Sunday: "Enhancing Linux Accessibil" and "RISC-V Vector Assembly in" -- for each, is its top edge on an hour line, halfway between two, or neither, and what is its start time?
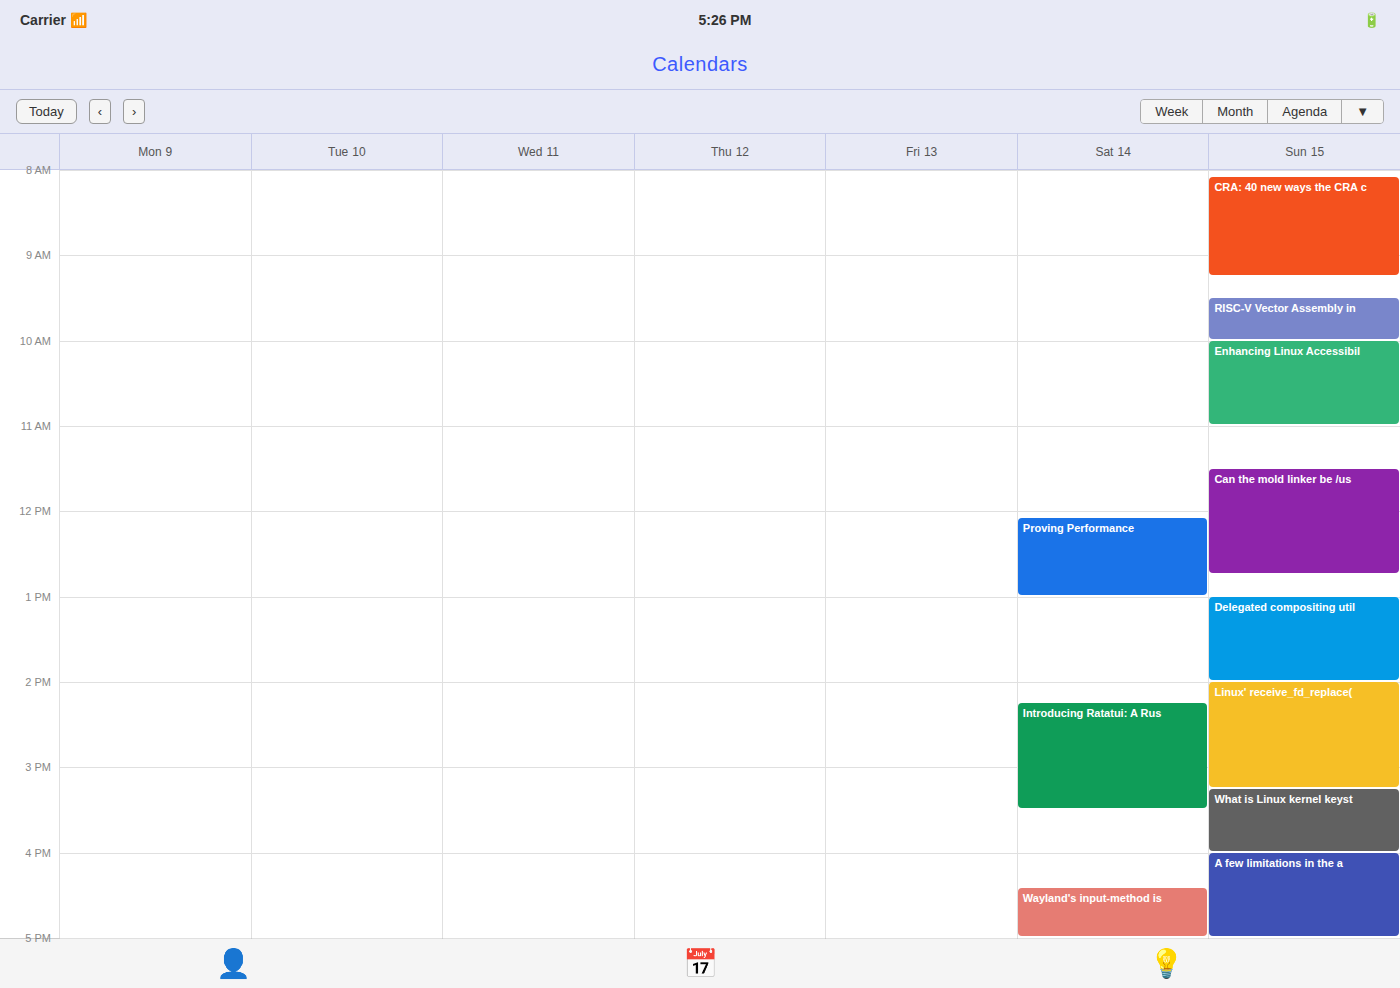
"Enhancing Linux Accessibil": 10:00 AM, exactly on the 10 AM line. "RISC-V Vector Assembly in": 9:30 AM, halfway between the 9 AM and 10 AM lines.